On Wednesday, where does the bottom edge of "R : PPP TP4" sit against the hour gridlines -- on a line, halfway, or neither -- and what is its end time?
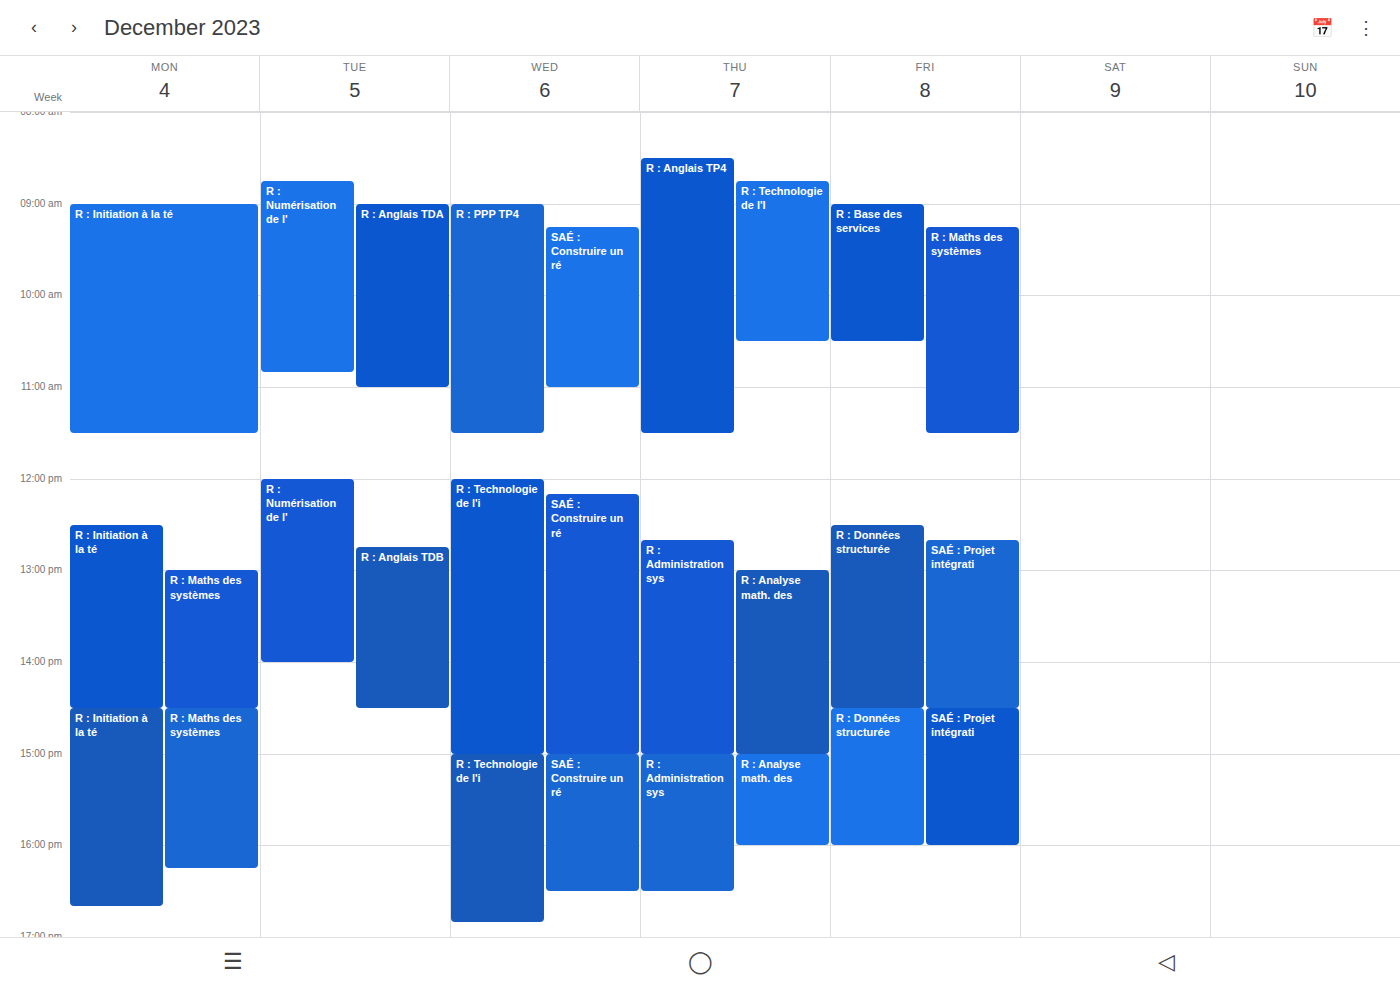
11:30 AM -- halfway between the 11 AM and 12 PM lines.